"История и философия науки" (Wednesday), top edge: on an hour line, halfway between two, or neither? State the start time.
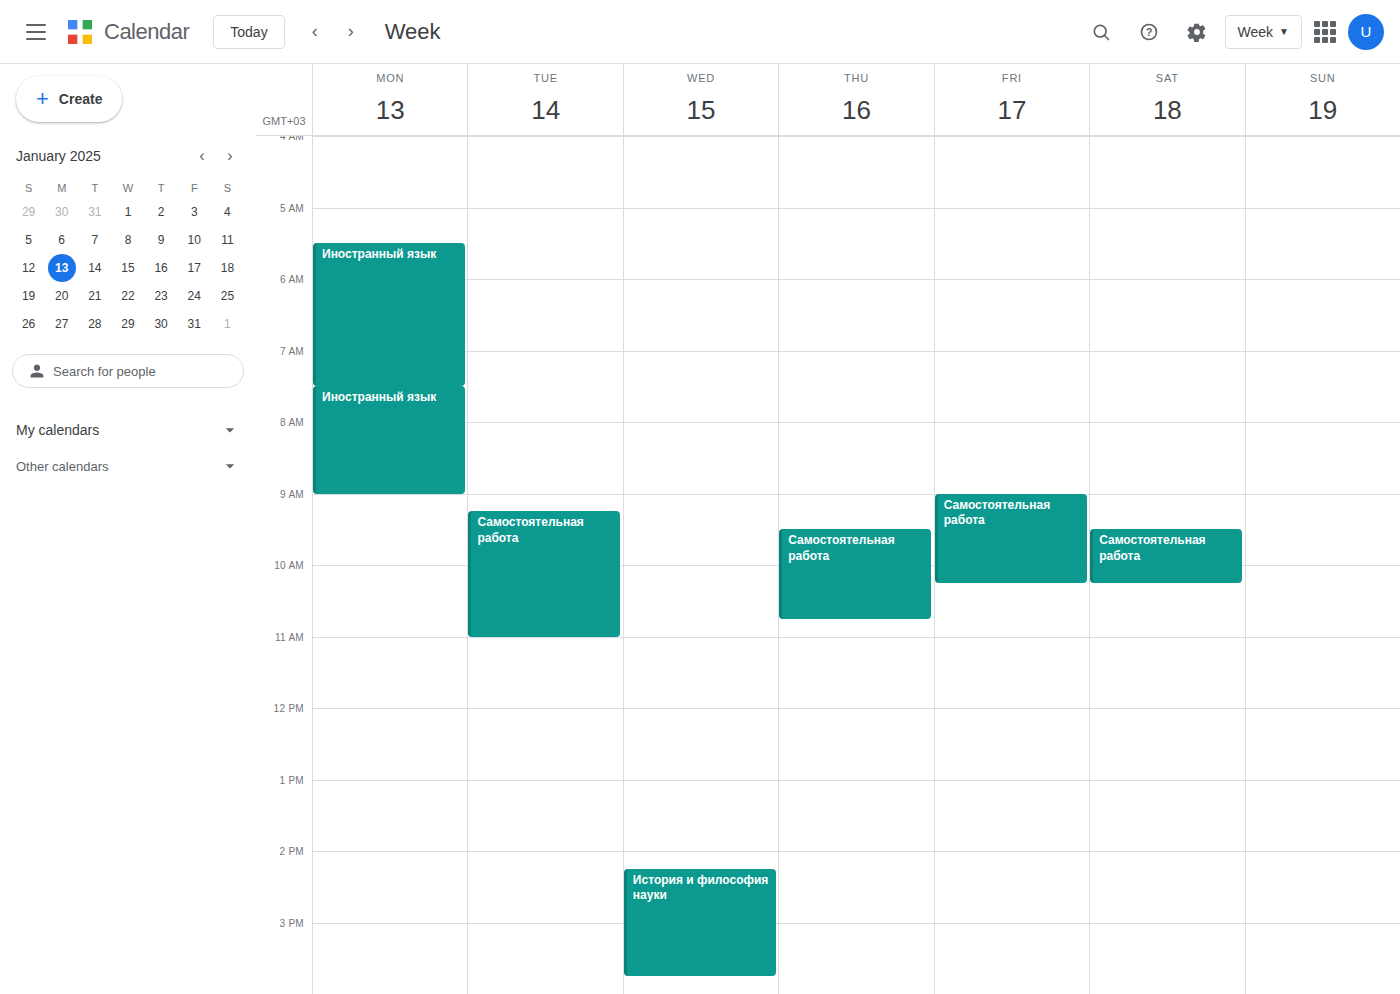
2:15 PM -- neither: a quarter of the way from the 2 PM line to the 3 PM line.